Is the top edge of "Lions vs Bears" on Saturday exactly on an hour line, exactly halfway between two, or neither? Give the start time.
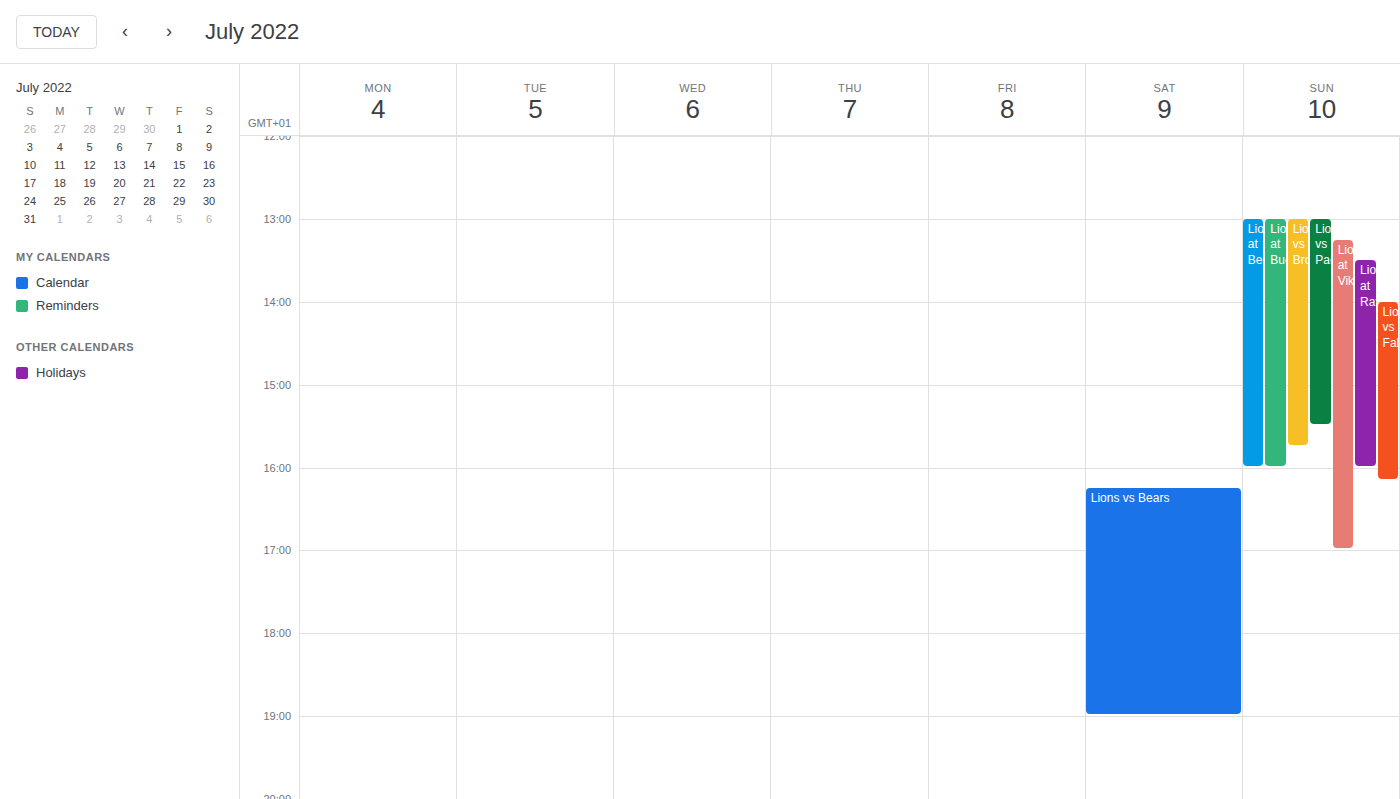
4:15 PM -- neither: a quarter of the way from the 4 PM line to the 5 PM line.